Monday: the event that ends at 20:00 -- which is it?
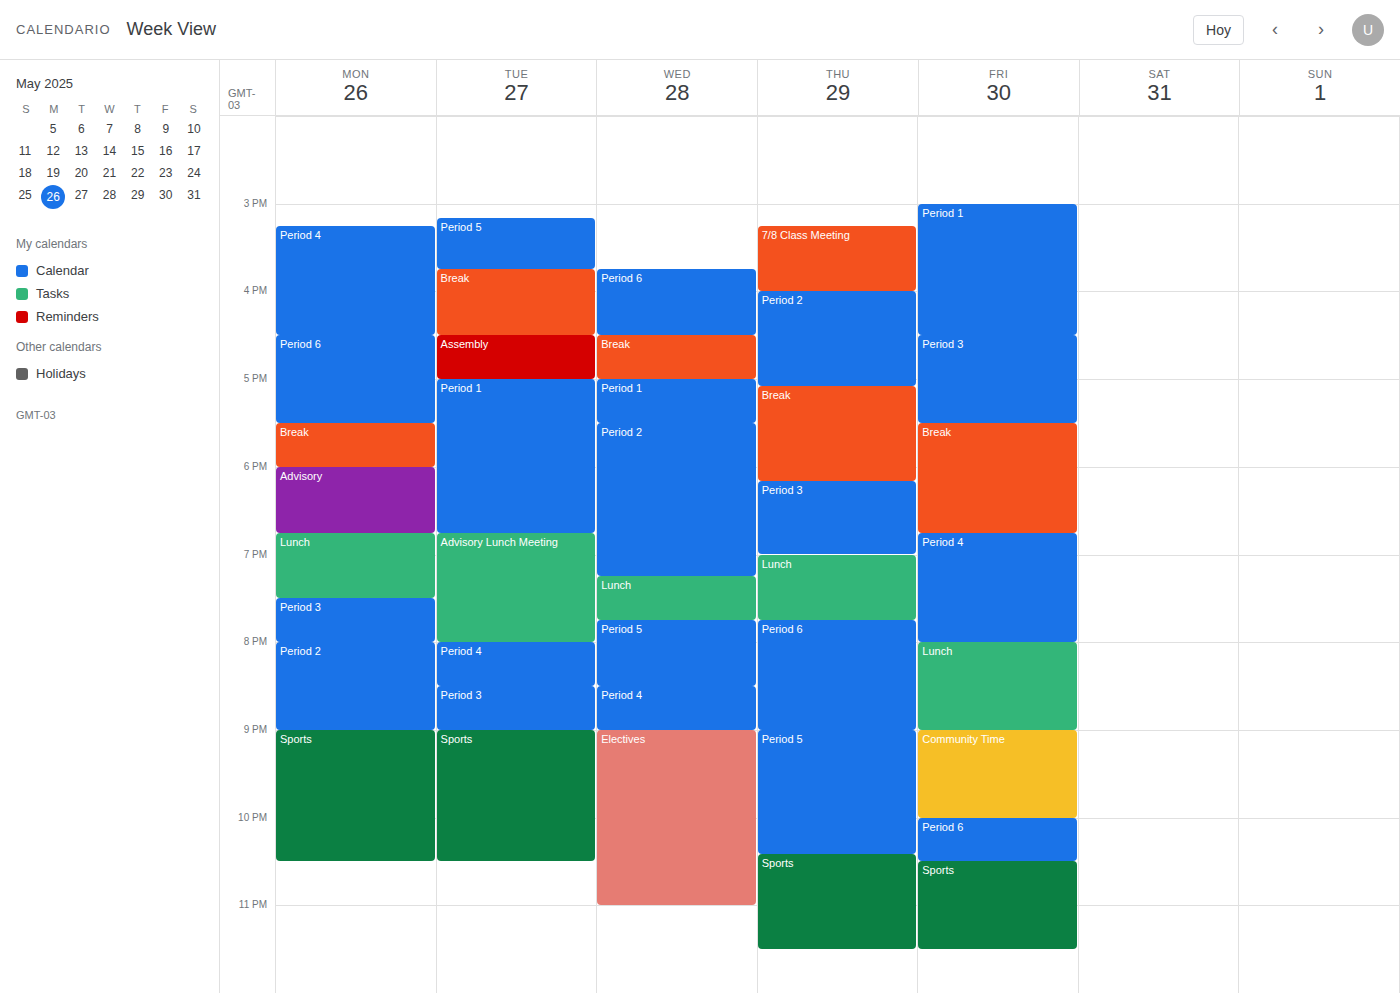
"Period 3"